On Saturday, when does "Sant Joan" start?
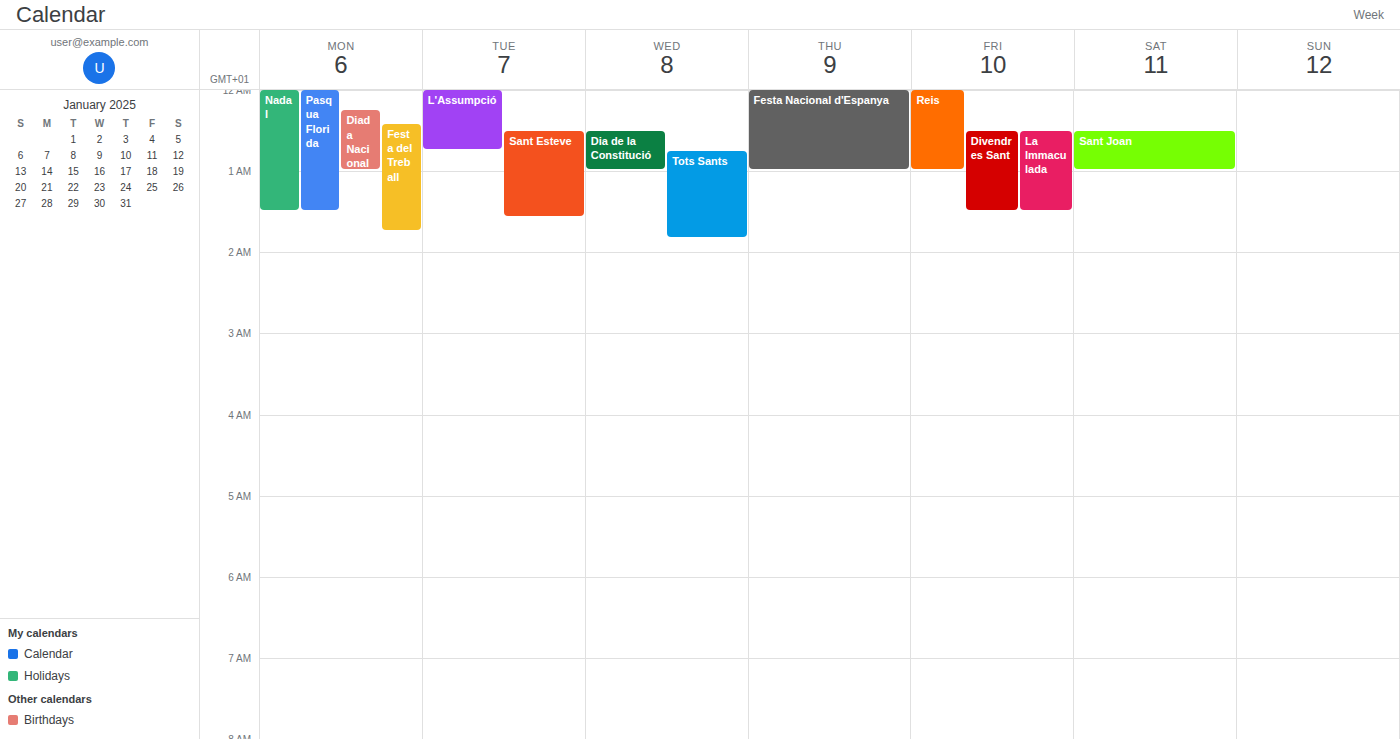
12:30 AM